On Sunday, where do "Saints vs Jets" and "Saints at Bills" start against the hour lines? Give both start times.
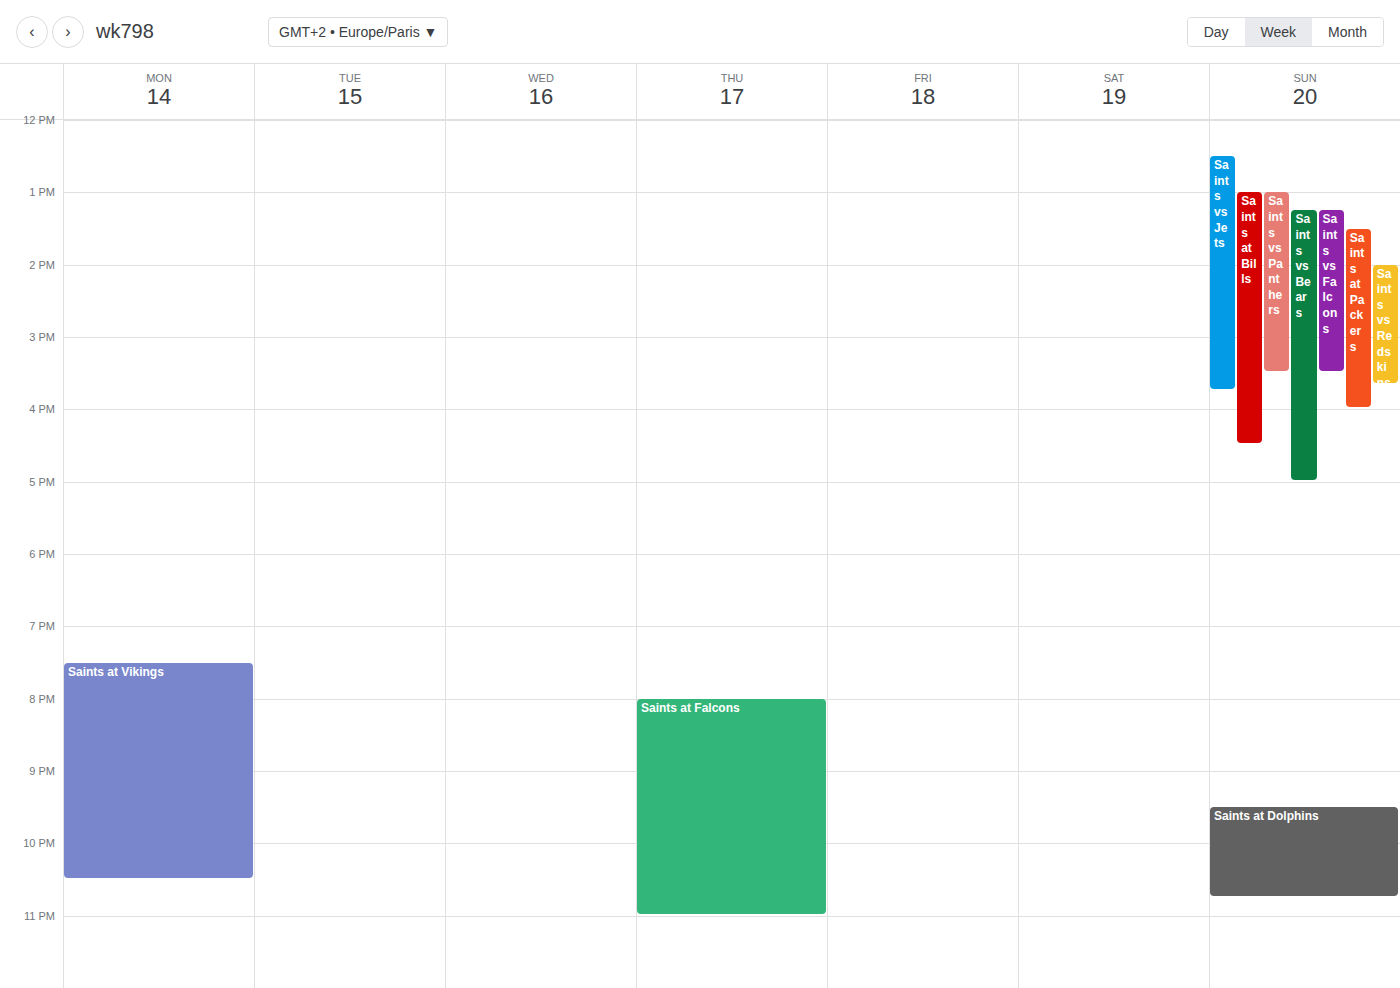
"Saints vs Jets": 12:30 PM, halfway between the 12 PM and 1 PM lines. "Saints at Bills": 1:00 PM, exactly on the 1 PM line.